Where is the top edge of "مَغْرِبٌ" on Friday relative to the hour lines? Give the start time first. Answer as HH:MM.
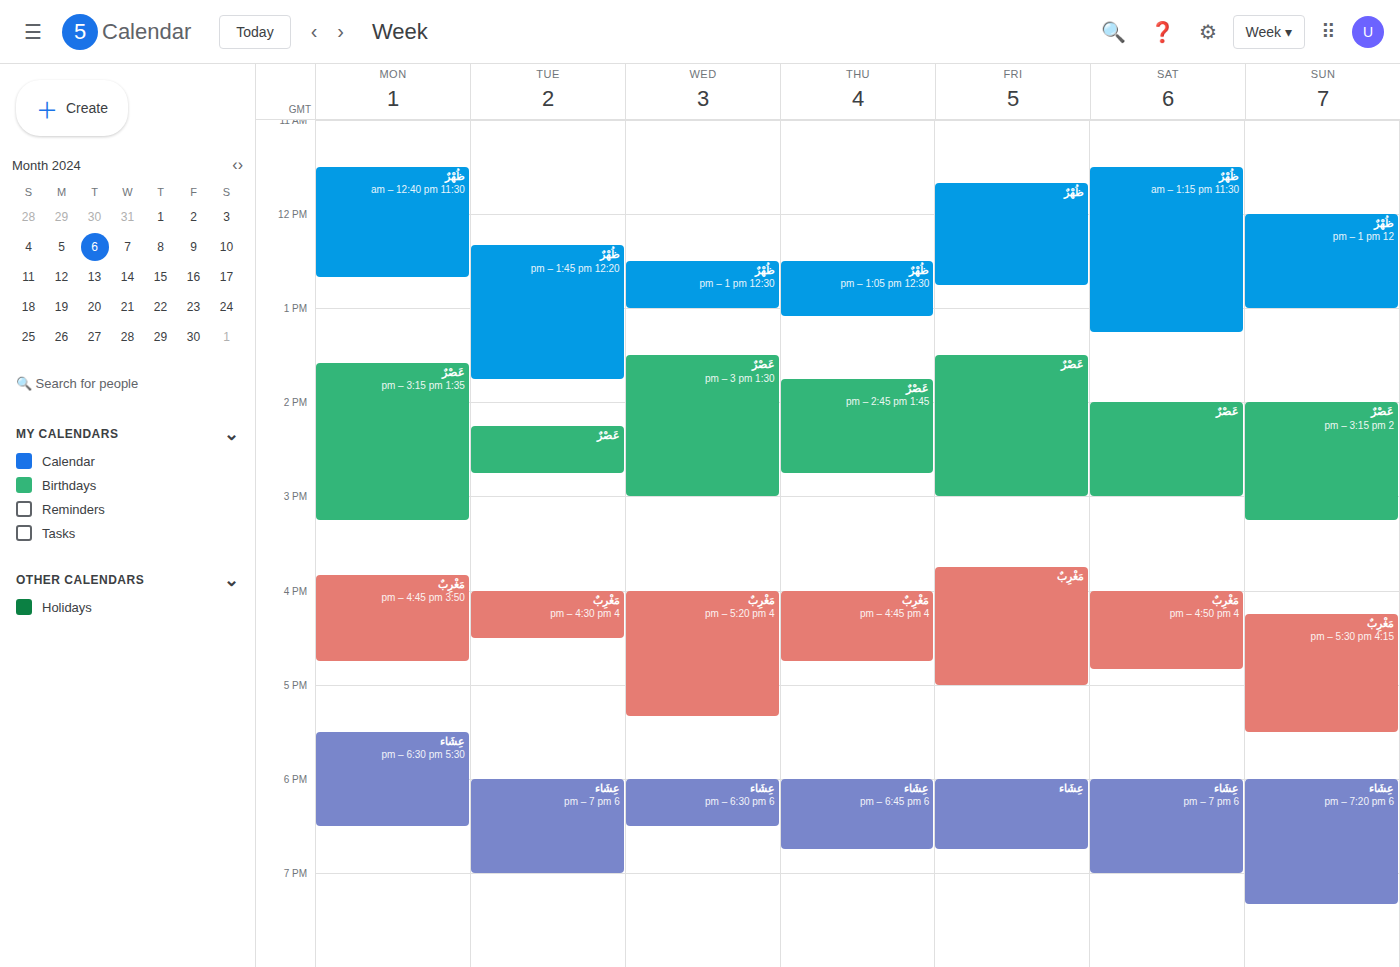
15:45 -- neither: three quarters of the way from the 15:00 line to the 16:00 line.